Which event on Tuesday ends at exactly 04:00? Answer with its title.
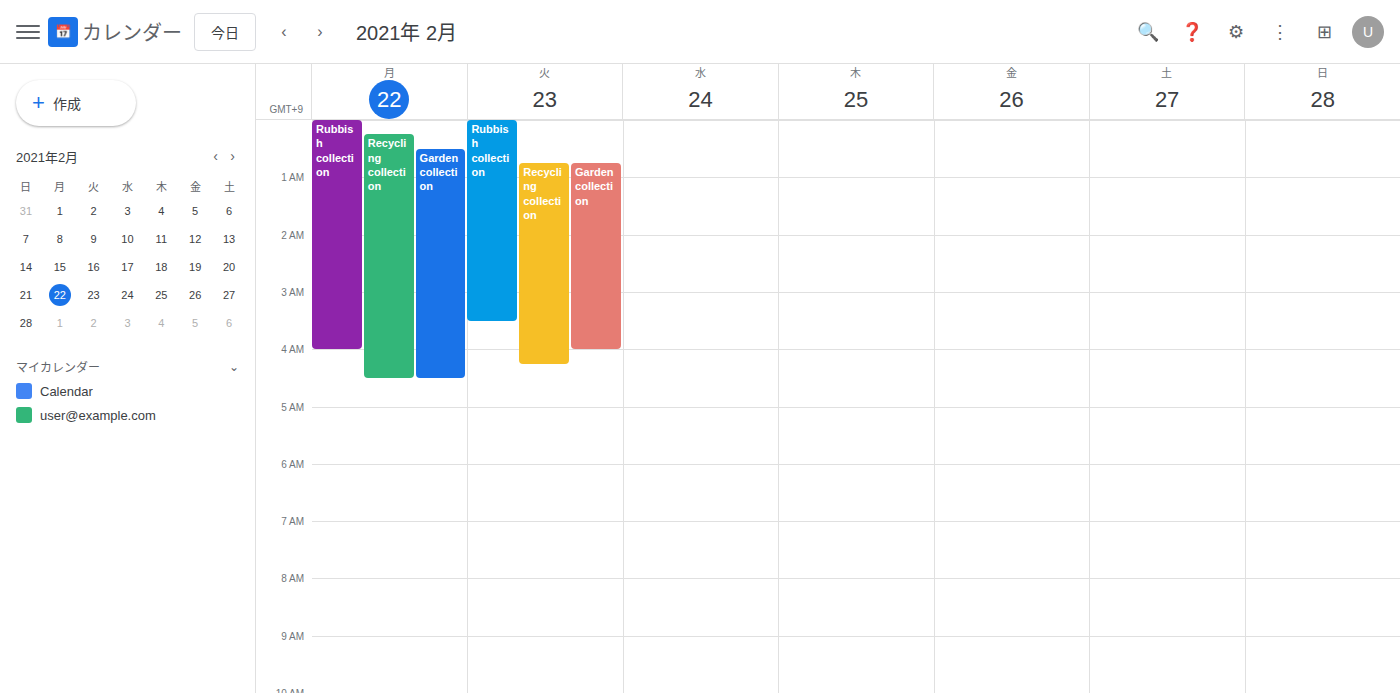
"Garden collection"